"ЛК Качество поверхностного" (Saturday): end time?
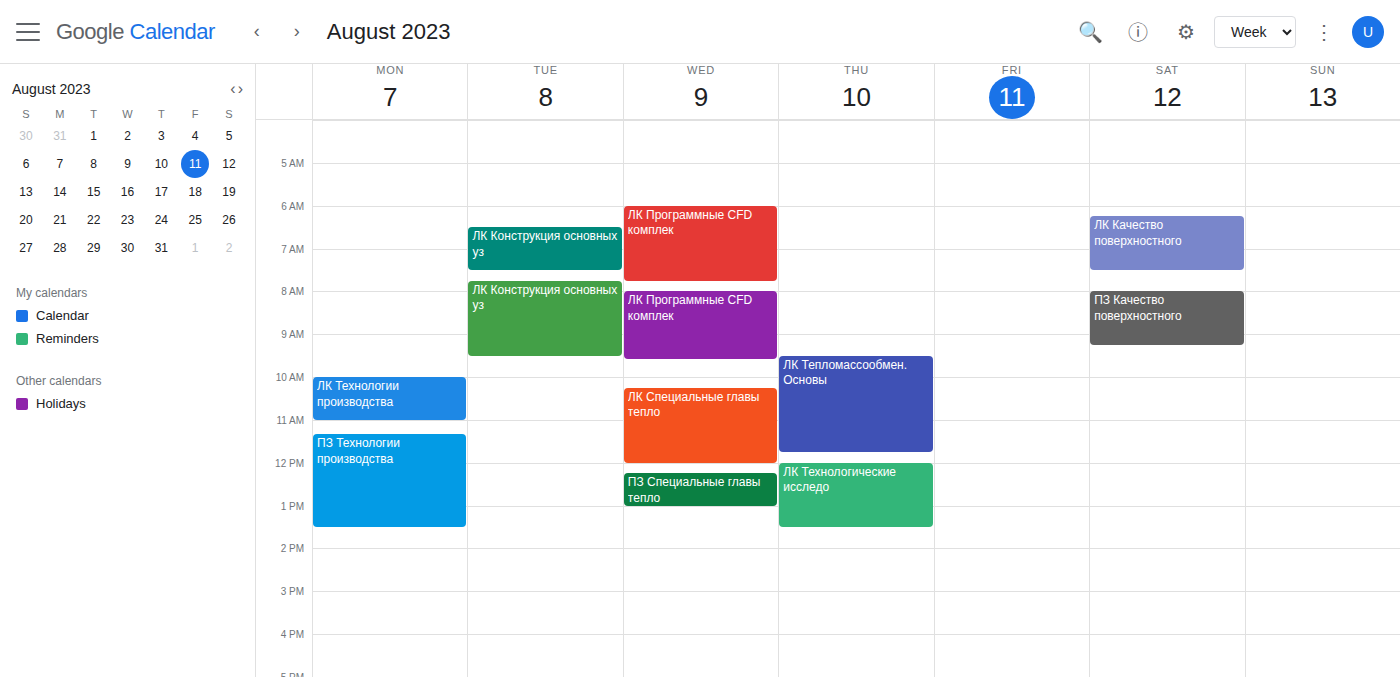
7:30 AM